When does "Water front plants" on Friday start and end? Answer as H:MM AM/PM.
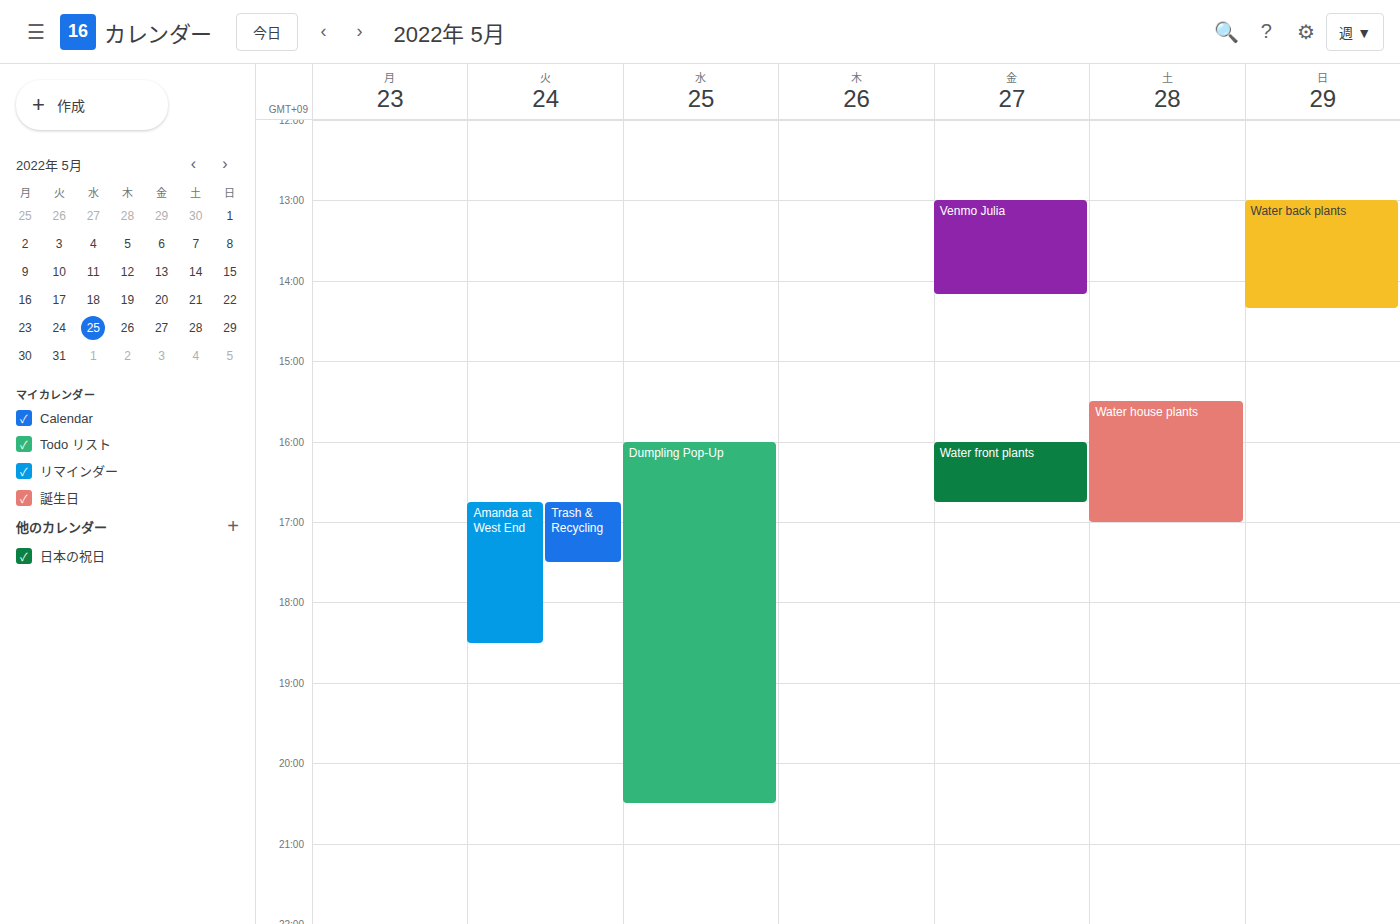
4:00 PM to 4:45 PM